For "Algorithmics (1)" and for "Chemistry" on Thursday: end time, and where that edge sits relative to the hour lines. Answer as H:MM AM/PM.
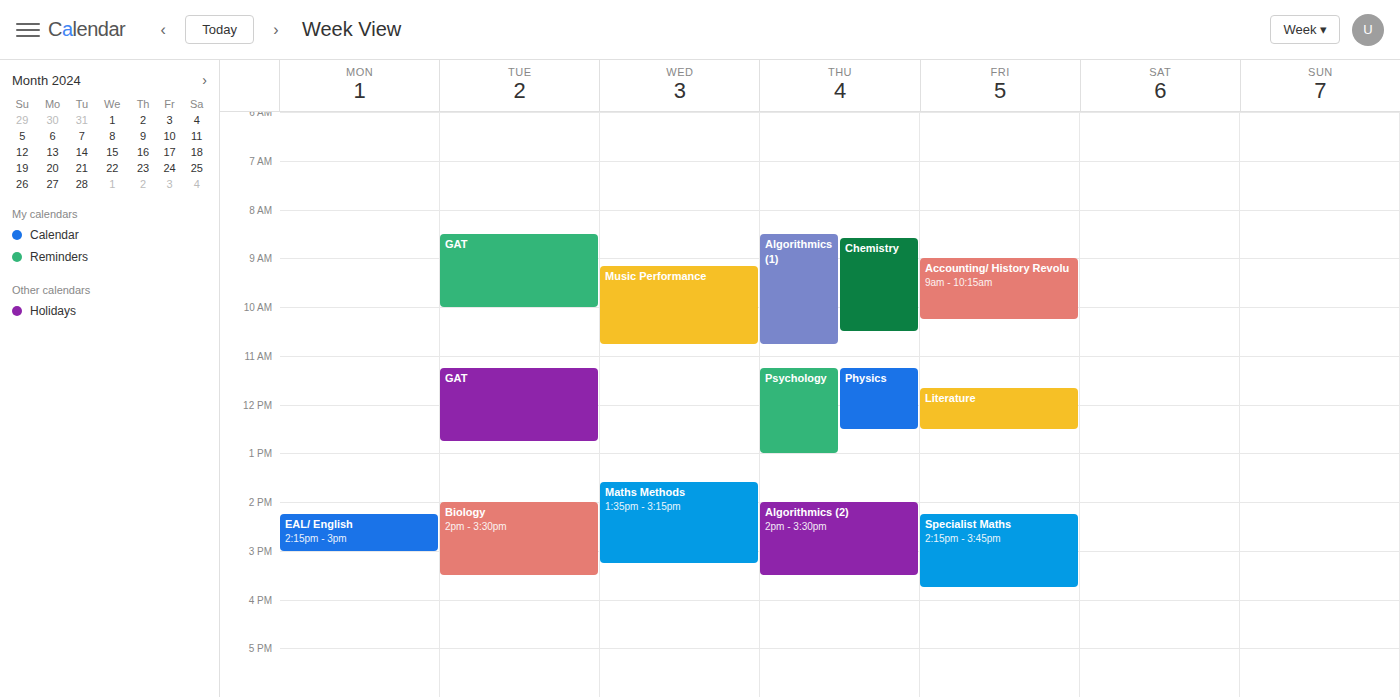
"Algorithmics (1)": 10:45 AM, neither: three quarters of the way from the 10 AM line to the 11 AM line. "Chemistry": 10:30 AM, halfway between the 10 AM and 11 AM lines.